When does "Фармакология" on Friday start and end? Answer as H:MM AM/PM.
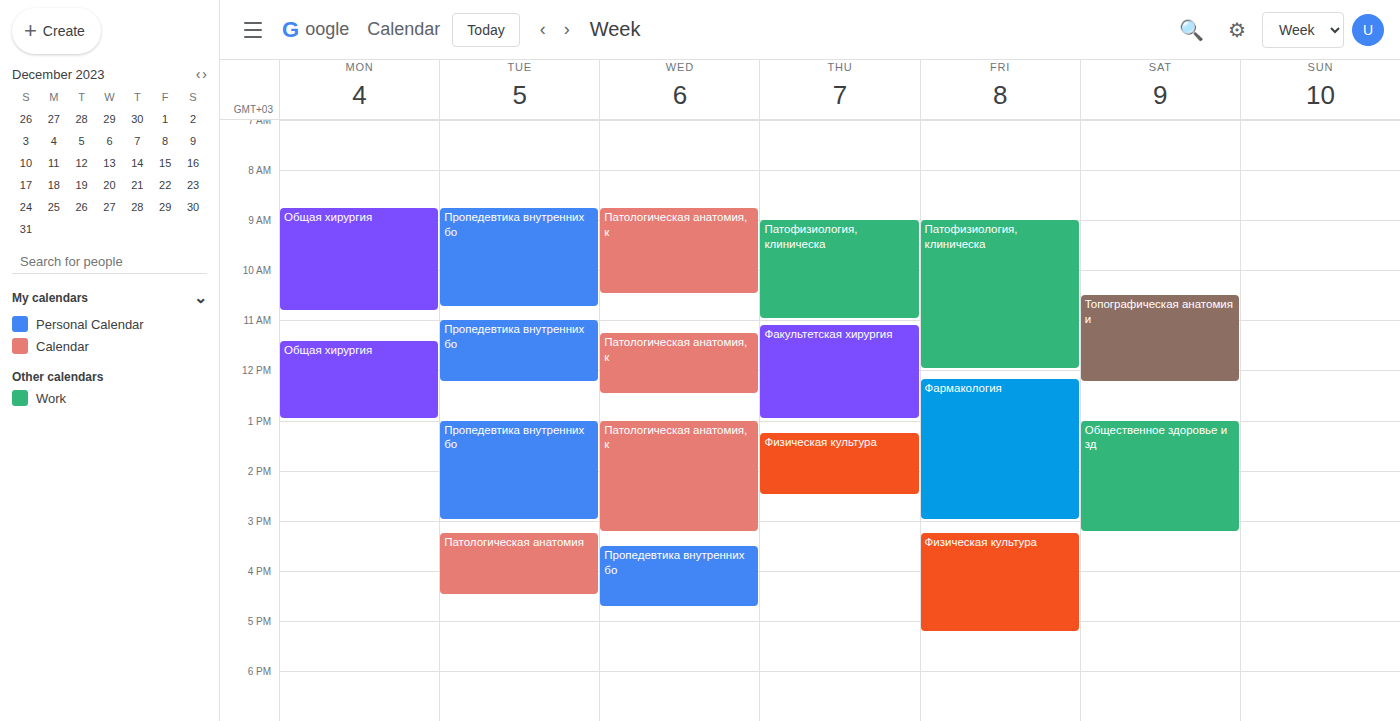
12:10 PM to 3:00 PM